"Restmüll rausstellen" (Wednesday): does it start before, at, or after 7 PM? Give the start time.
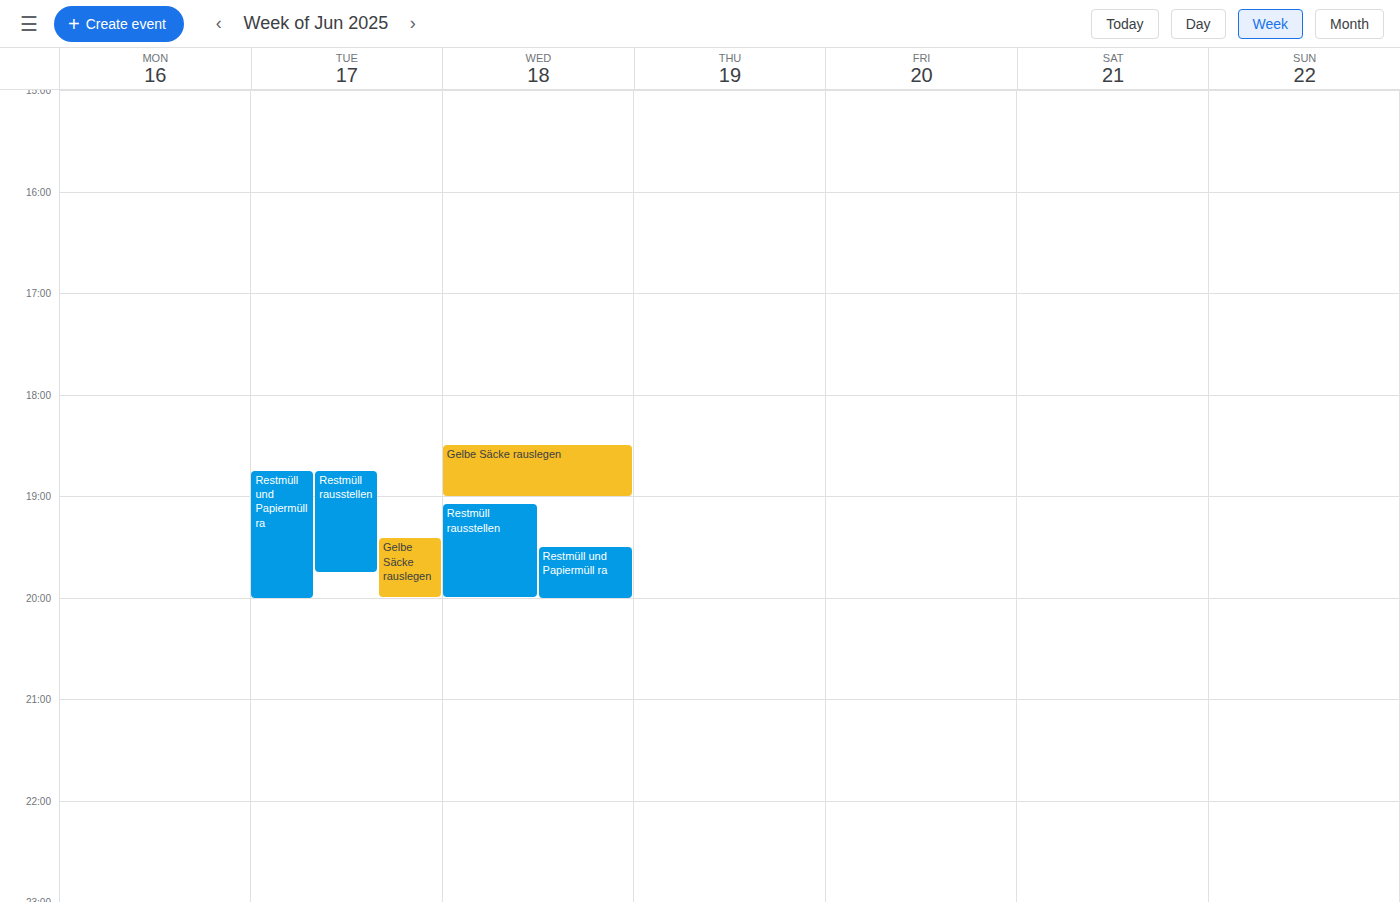
7:05 PM -- after 7 PM, 5 minutes below the 7 PM line.